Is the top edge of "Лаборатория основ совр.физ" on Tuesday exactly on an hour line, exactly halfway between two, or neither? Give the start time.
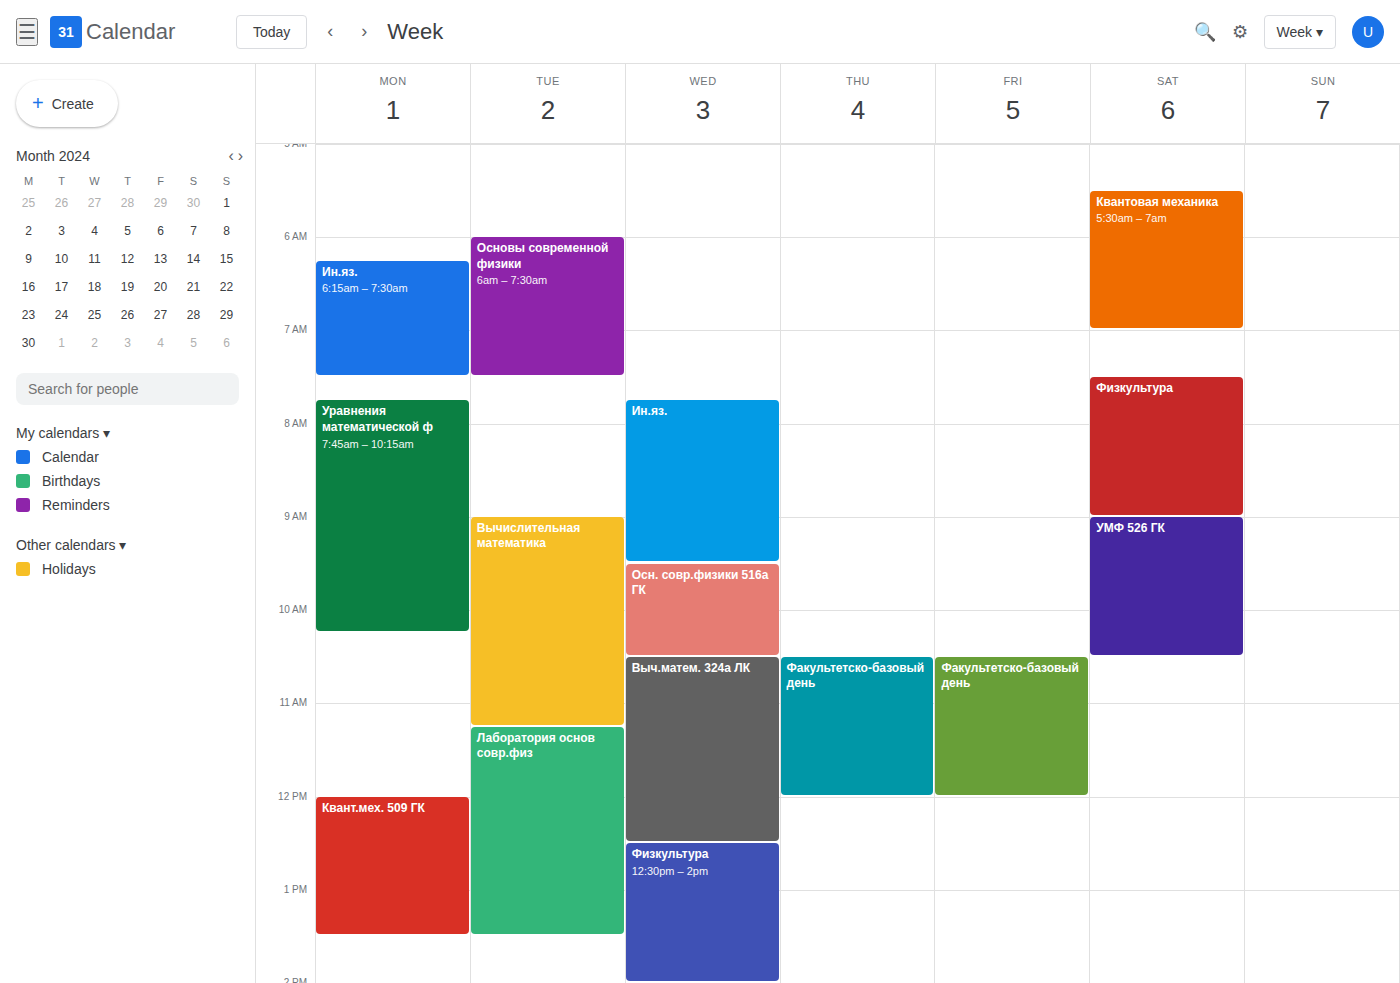
11:15 AM -- neither: a quarter of the way from the 11 AM line to the 12 PM line.